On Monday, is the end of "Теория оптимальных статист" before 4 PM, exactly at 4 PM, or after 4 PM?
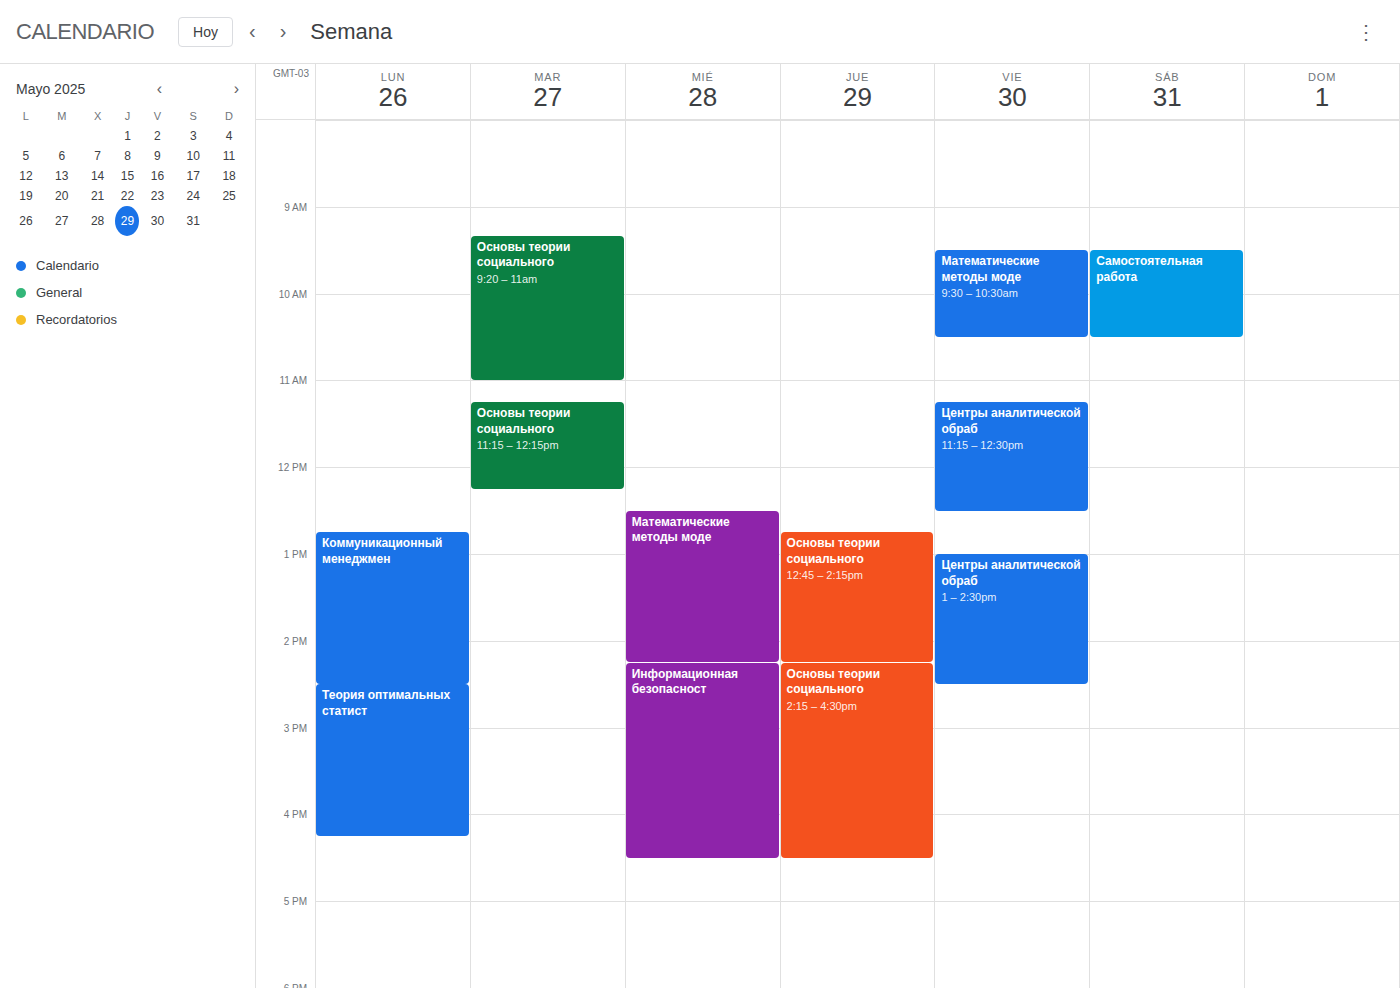
4:15 PM -- after 4 PM, 15 minutes below the 4 PM line.